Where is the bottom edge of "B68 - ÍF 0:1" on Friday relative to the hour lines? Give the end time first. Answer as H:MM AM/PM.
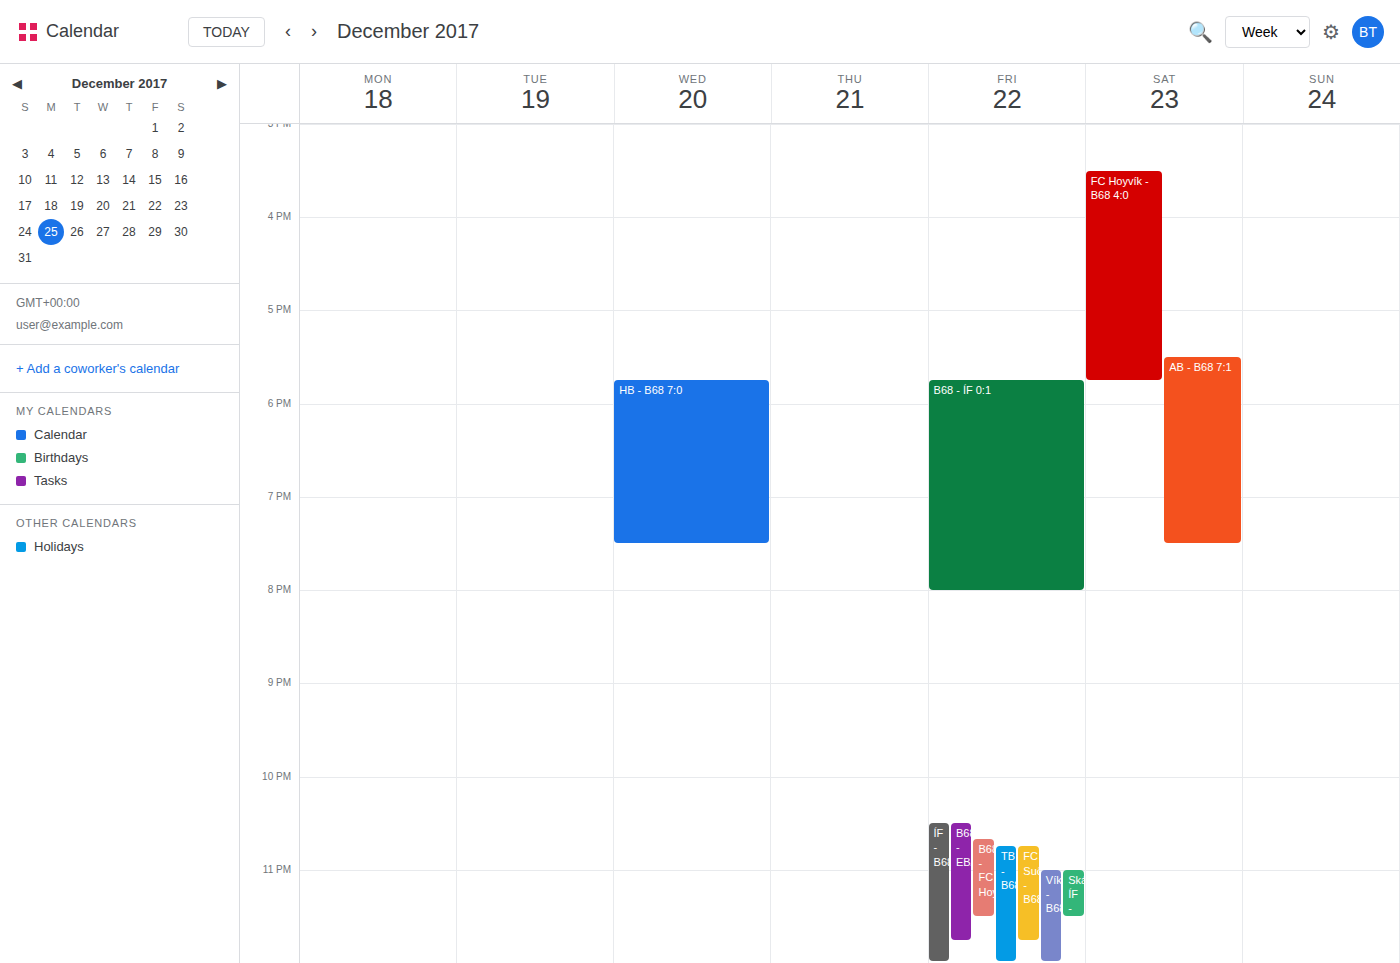
8:00 PM -- exactly on the 8 PM line.